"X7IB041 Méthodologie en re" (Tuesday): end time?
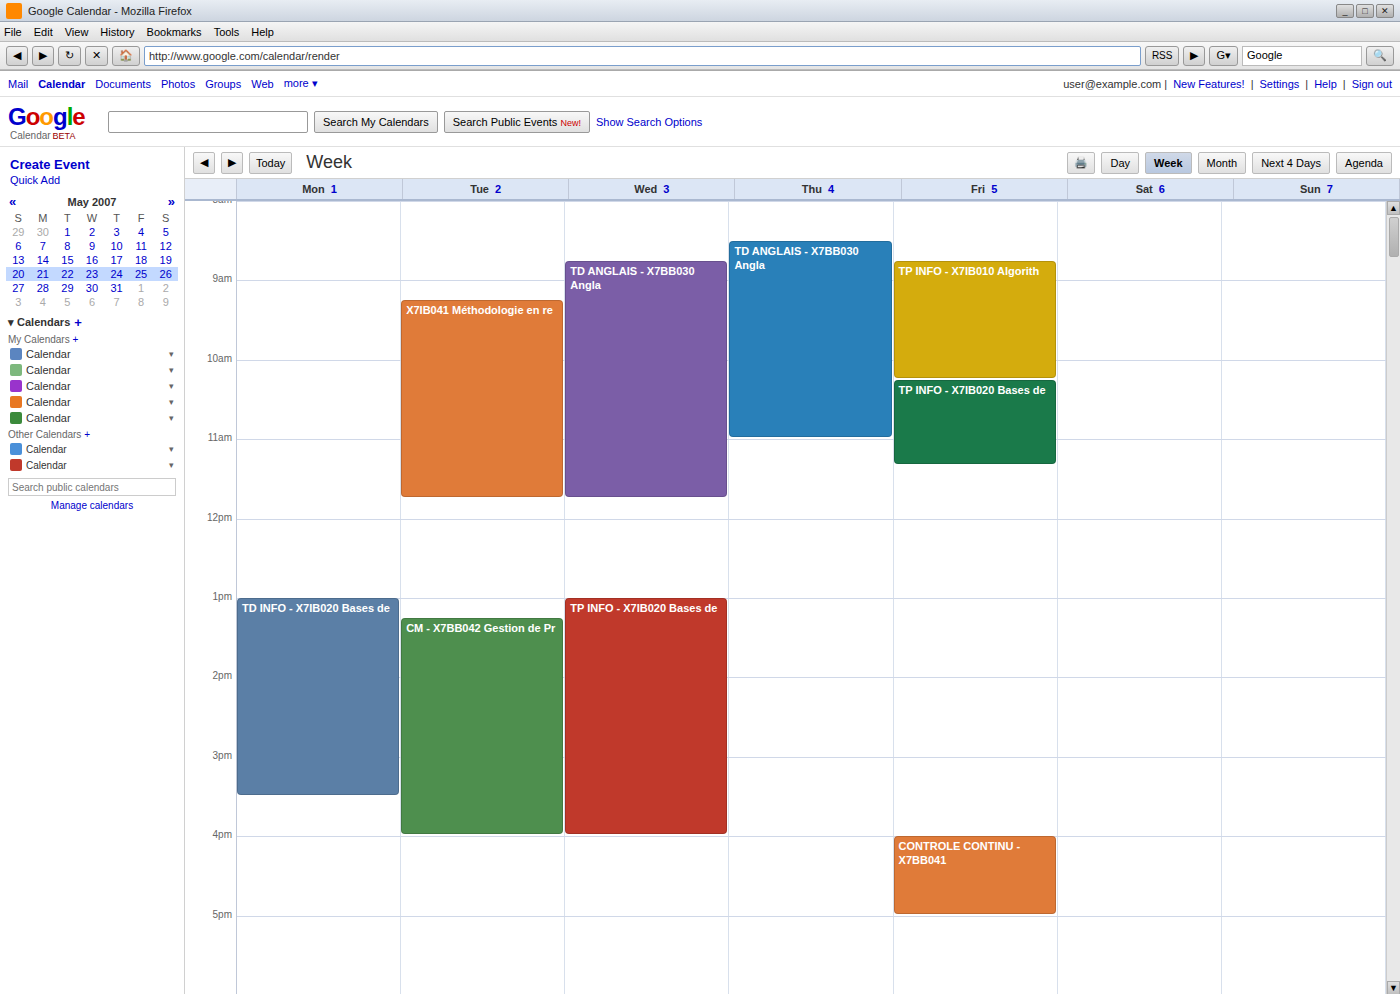
11:45 AM